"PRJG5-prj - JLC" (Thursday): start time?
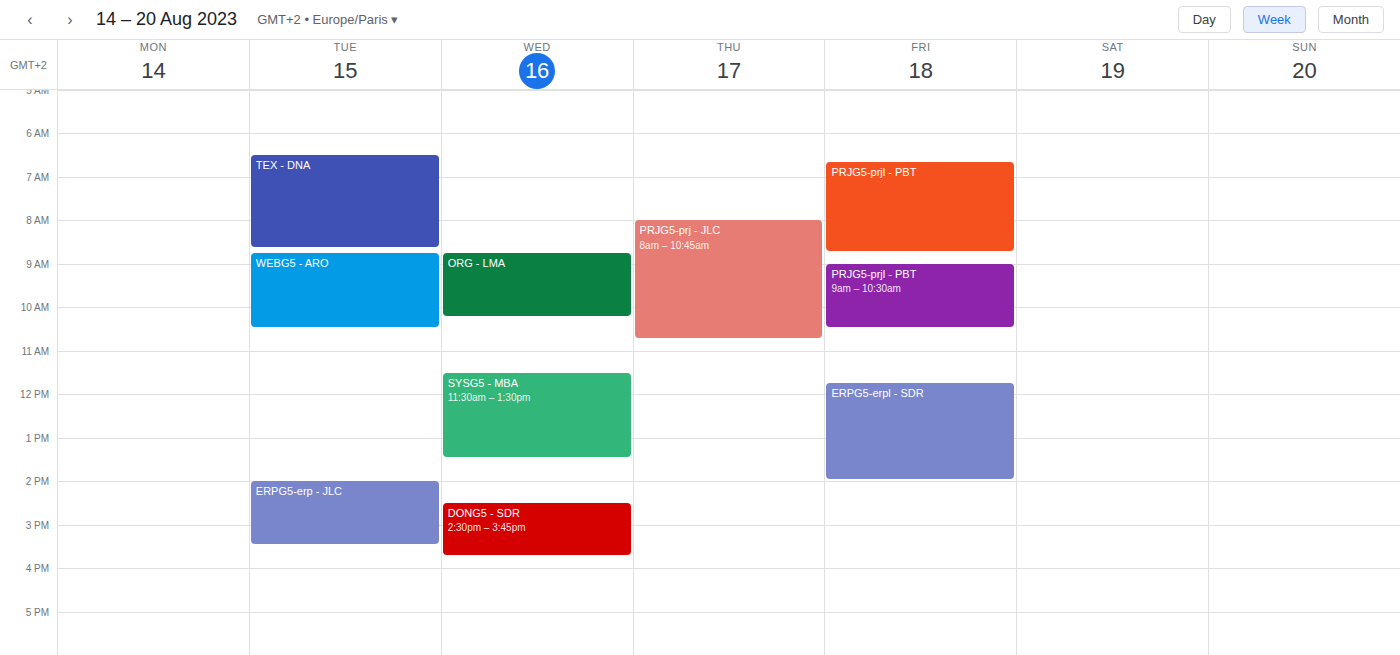
8:00 AM